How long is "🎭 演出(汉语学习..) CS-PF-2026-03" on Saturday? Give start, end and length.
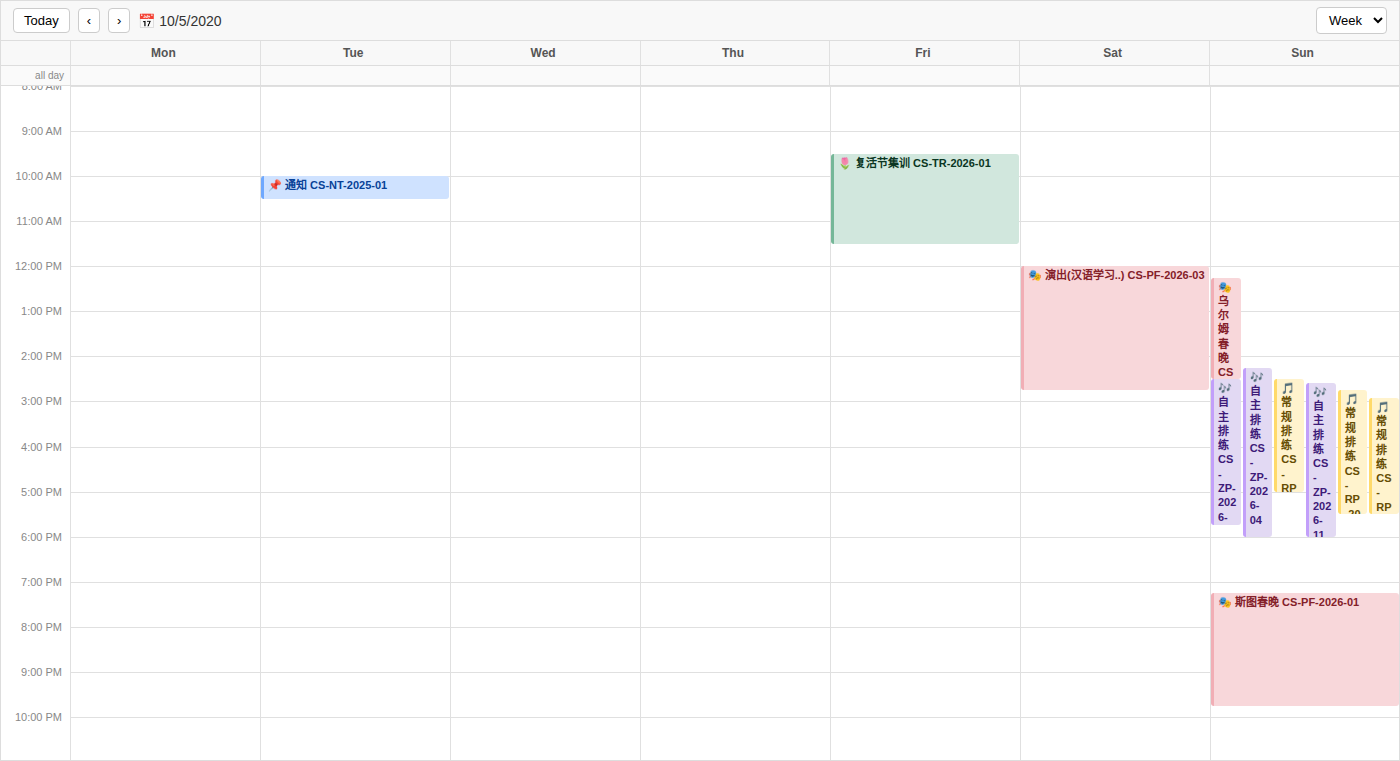
12:00 to 14:45, 2 hours 45 minutes